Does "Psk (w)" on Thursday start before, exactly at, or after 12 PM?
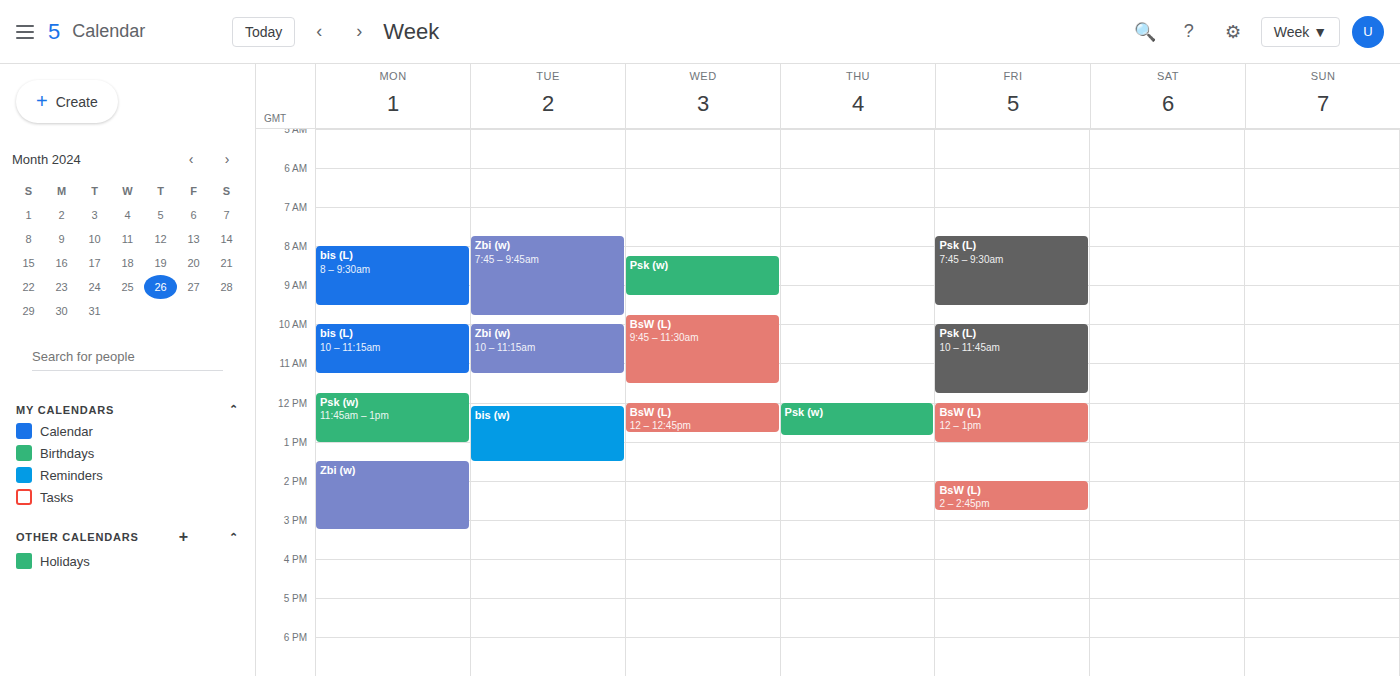
12:00 PM -- exactly at 12 PM, on the 12 PM line.